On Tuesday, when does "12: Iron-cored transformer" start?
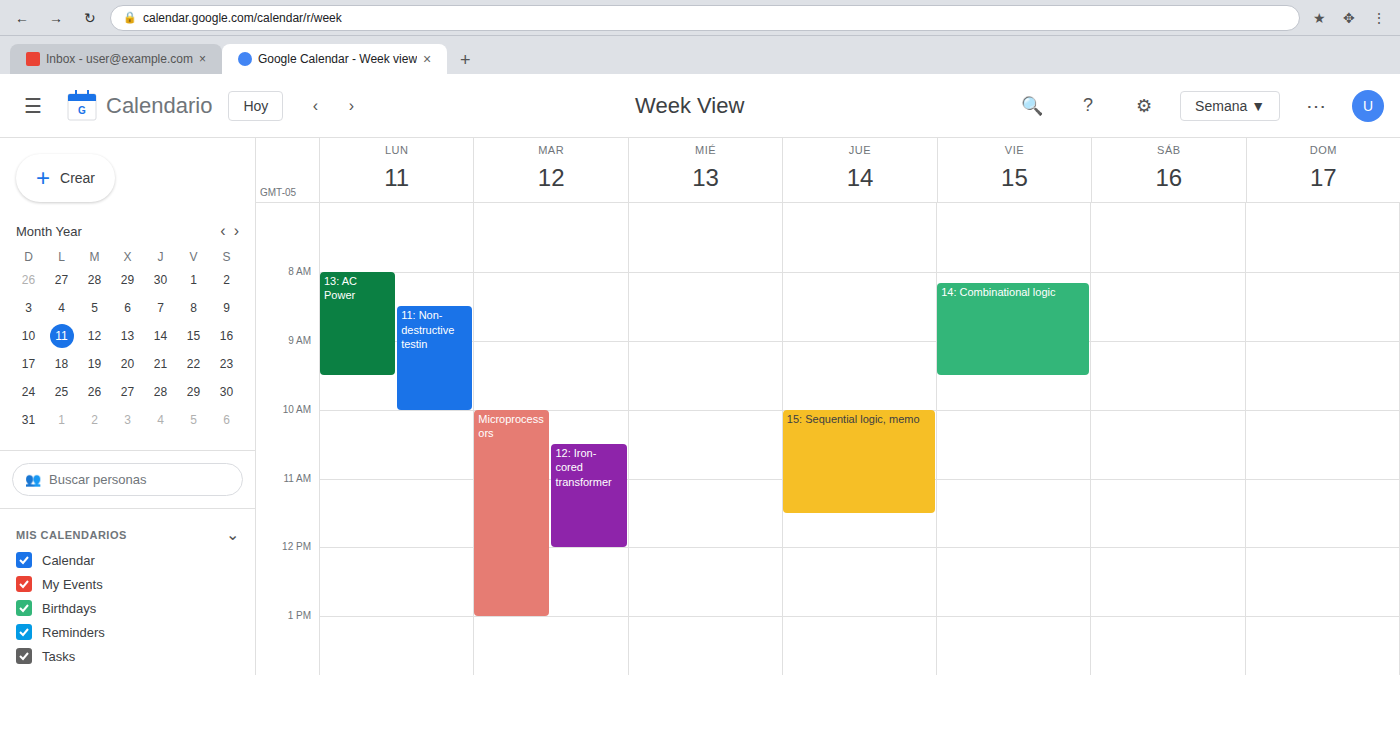
10:30 AM